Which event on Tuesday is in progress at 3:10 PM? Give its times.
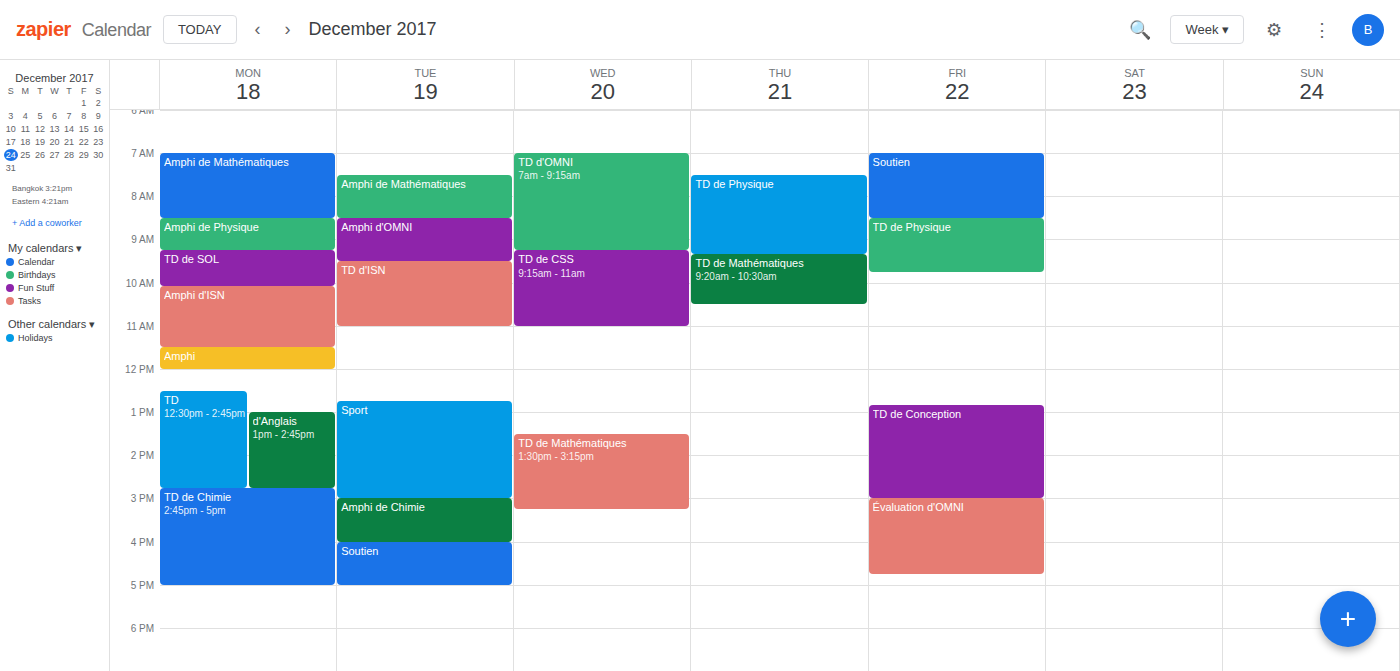
"Amphi de Chimie", 3:00 PM to 4:00 PM